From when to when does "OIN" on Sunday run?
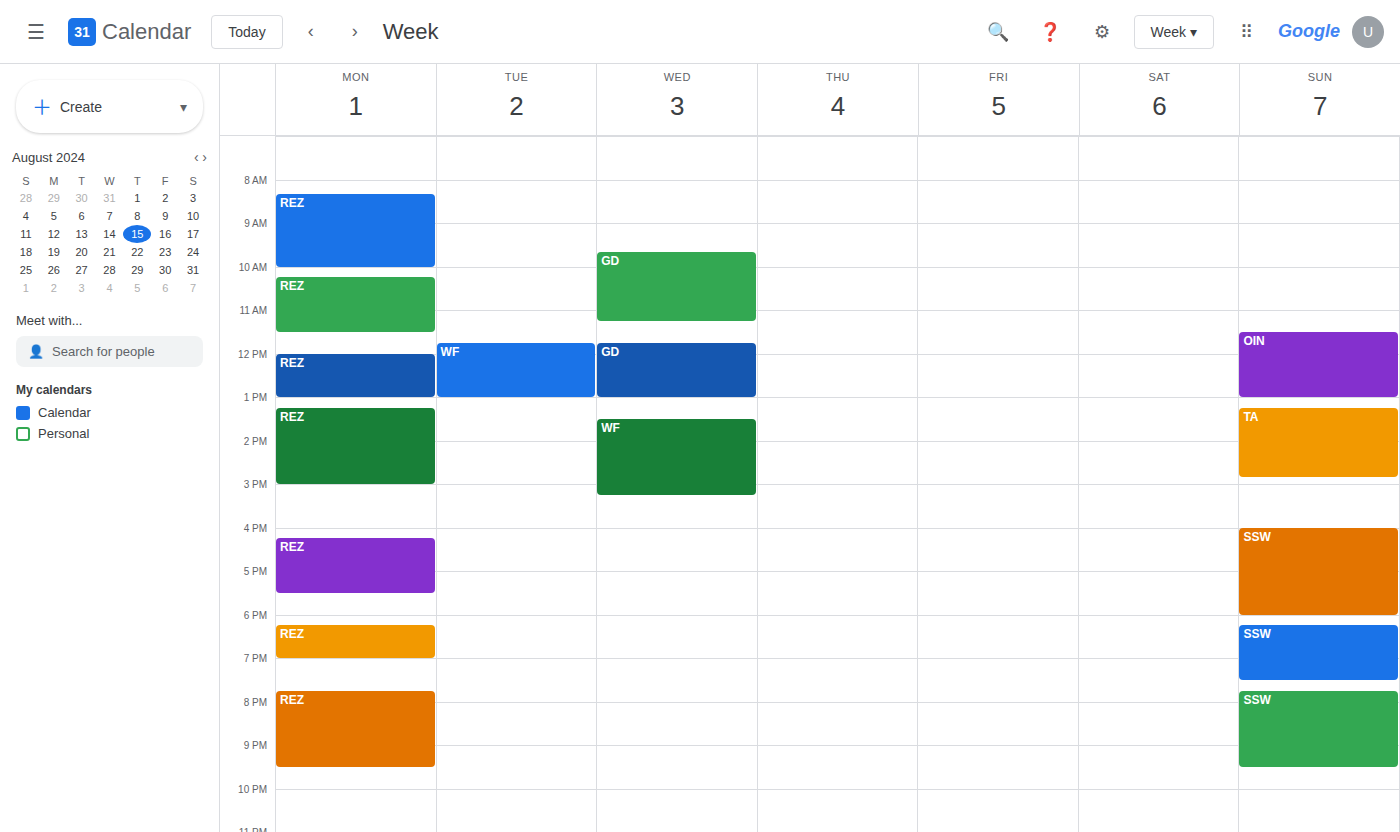
11:30 AM to 1:00 PM